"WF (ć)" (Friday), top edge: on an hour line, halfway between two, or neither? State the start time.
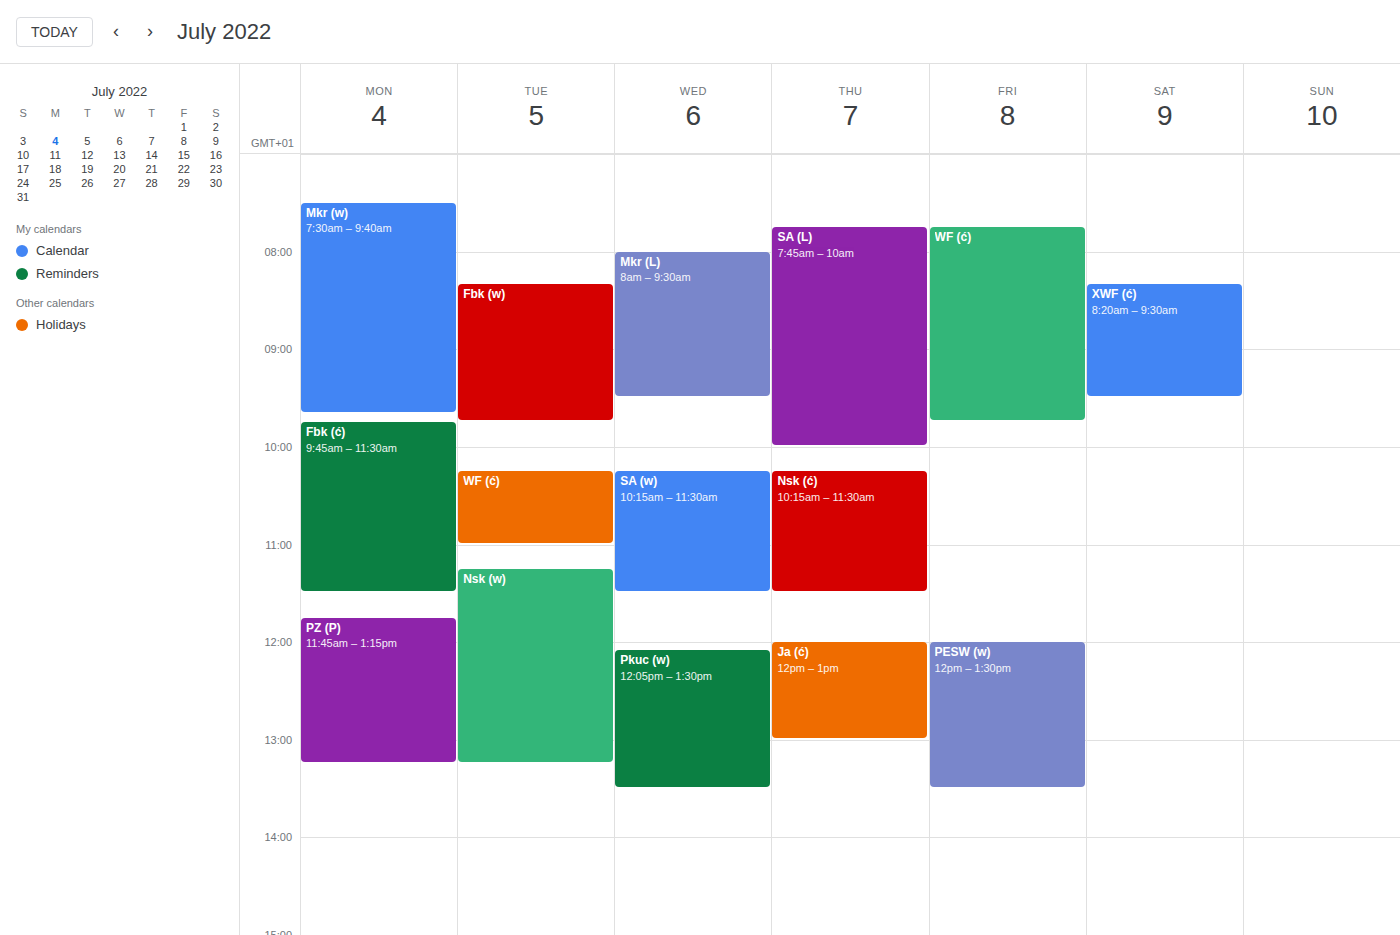
7:45 AM -- neither: three quarters of the way from the 7 AM line to the 8 AM line.